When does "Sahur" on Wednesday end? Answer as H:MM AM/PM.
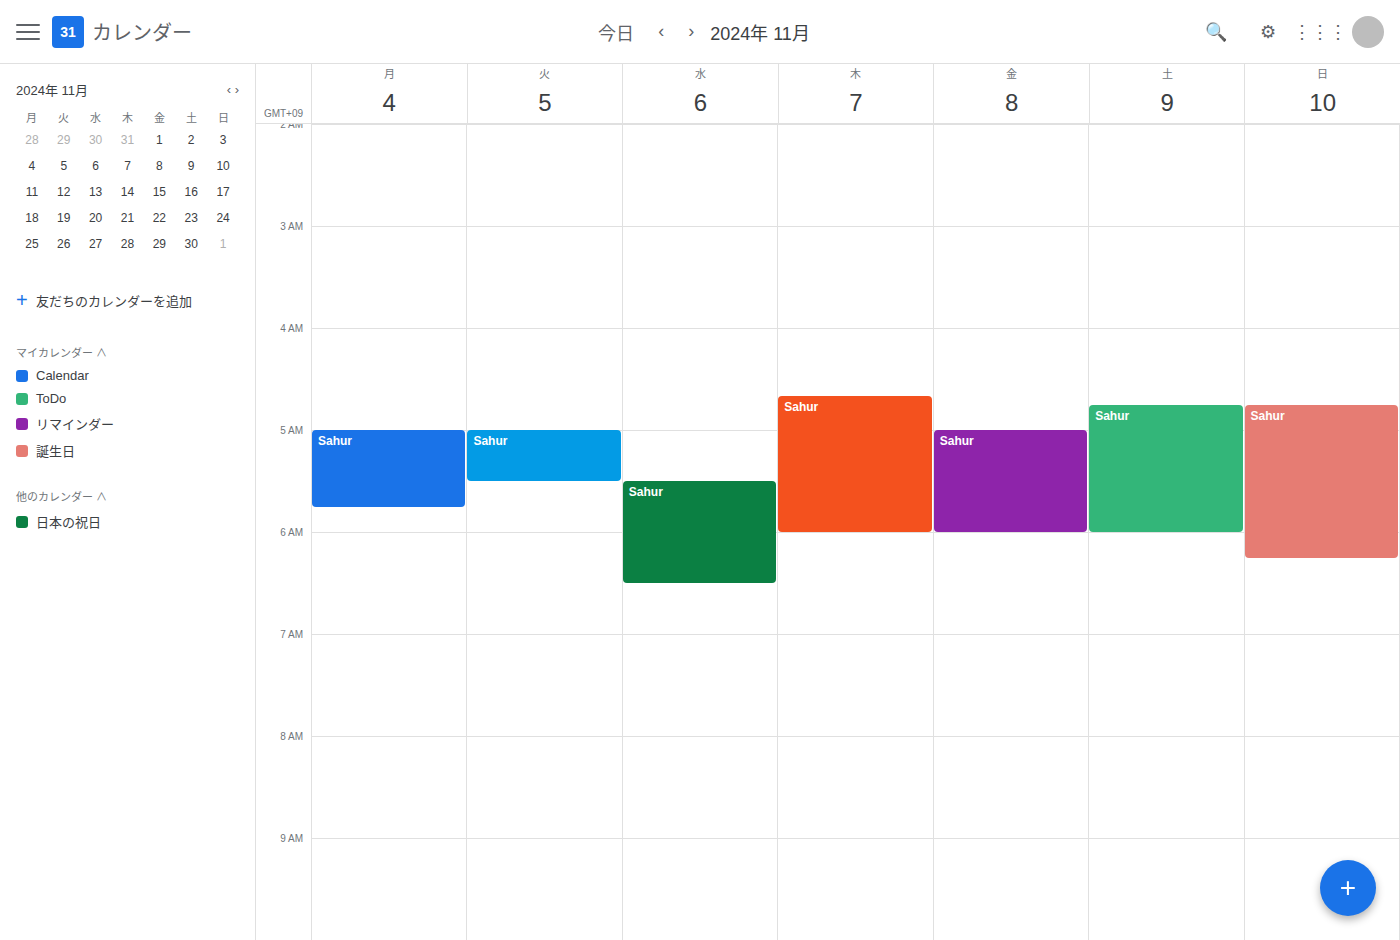
6:30 AM